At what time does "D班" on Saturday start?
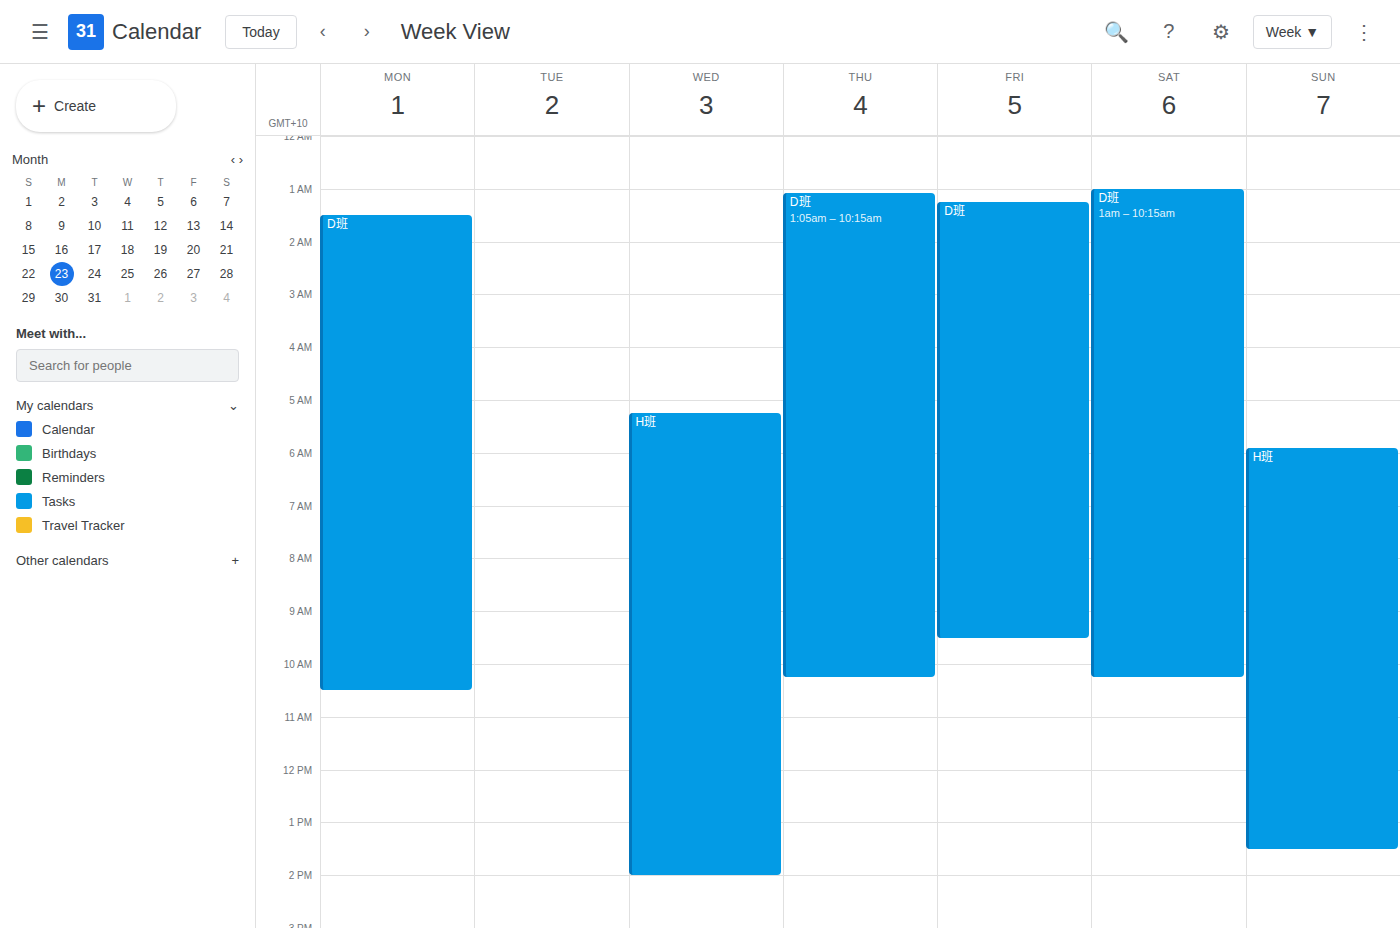
1:00 AM